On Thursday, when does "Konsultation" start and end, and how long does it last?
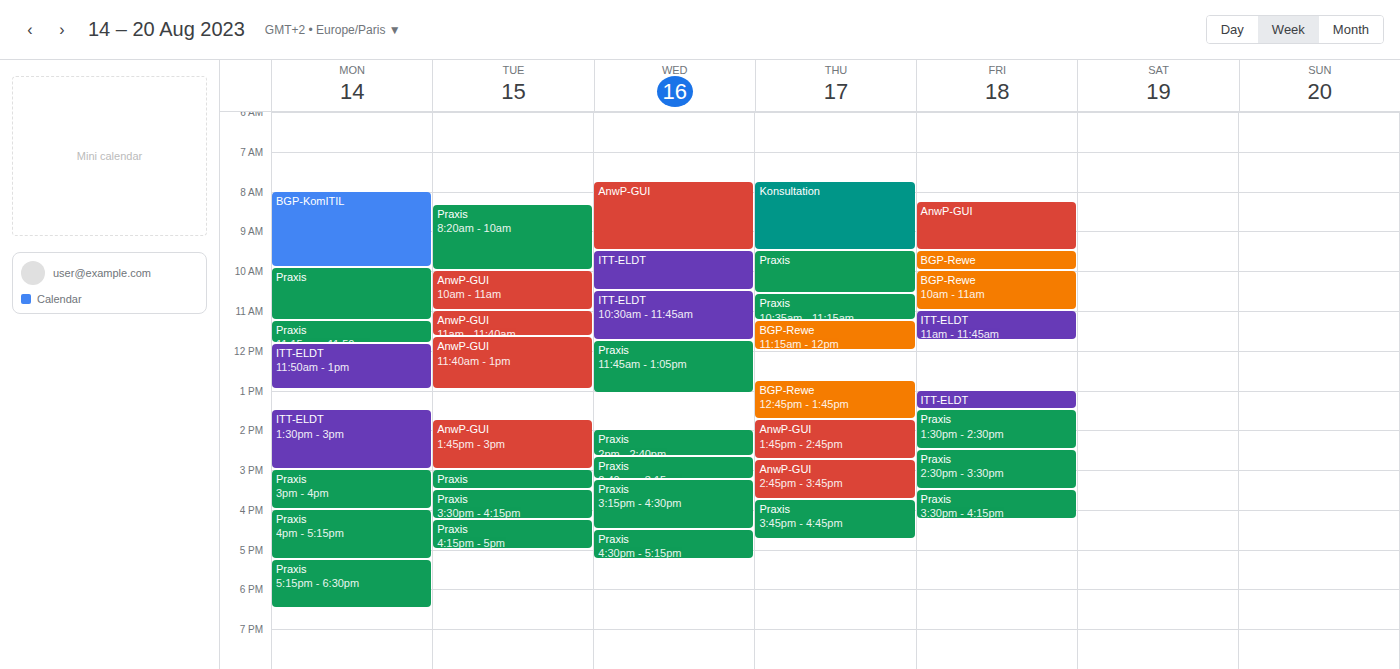
07:45 to 09:30, 1 hour 45 minutes